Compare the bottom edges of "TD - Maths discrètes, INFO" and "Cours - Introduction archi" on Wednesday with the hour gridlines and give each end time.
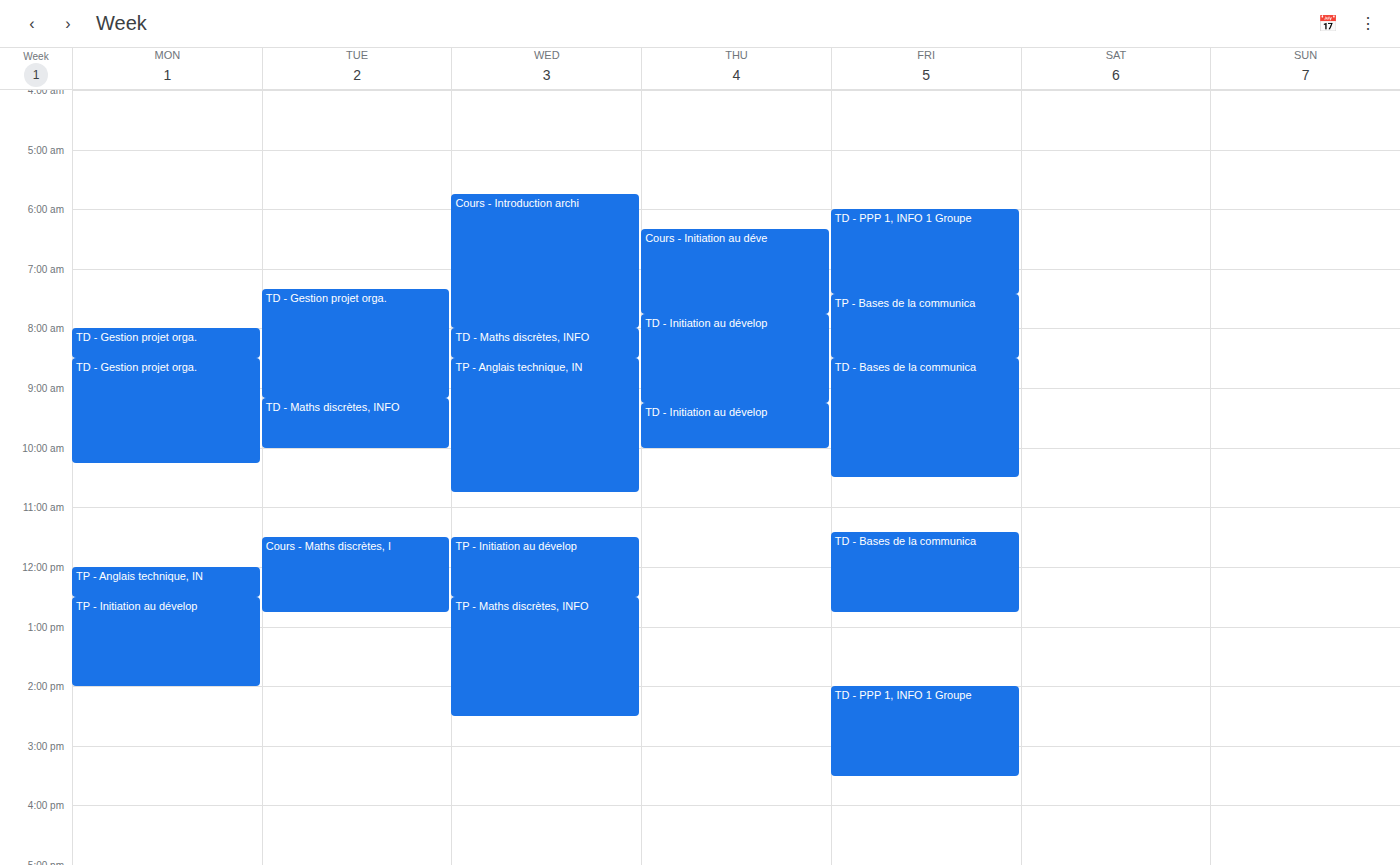
"TD - Maths discrètes, INFO": 8:30 AM, halfway between the 8 AM and 9 AM lines. "Cours - Introduction archi": 8:00 AM, exactly on the 8 AM line.